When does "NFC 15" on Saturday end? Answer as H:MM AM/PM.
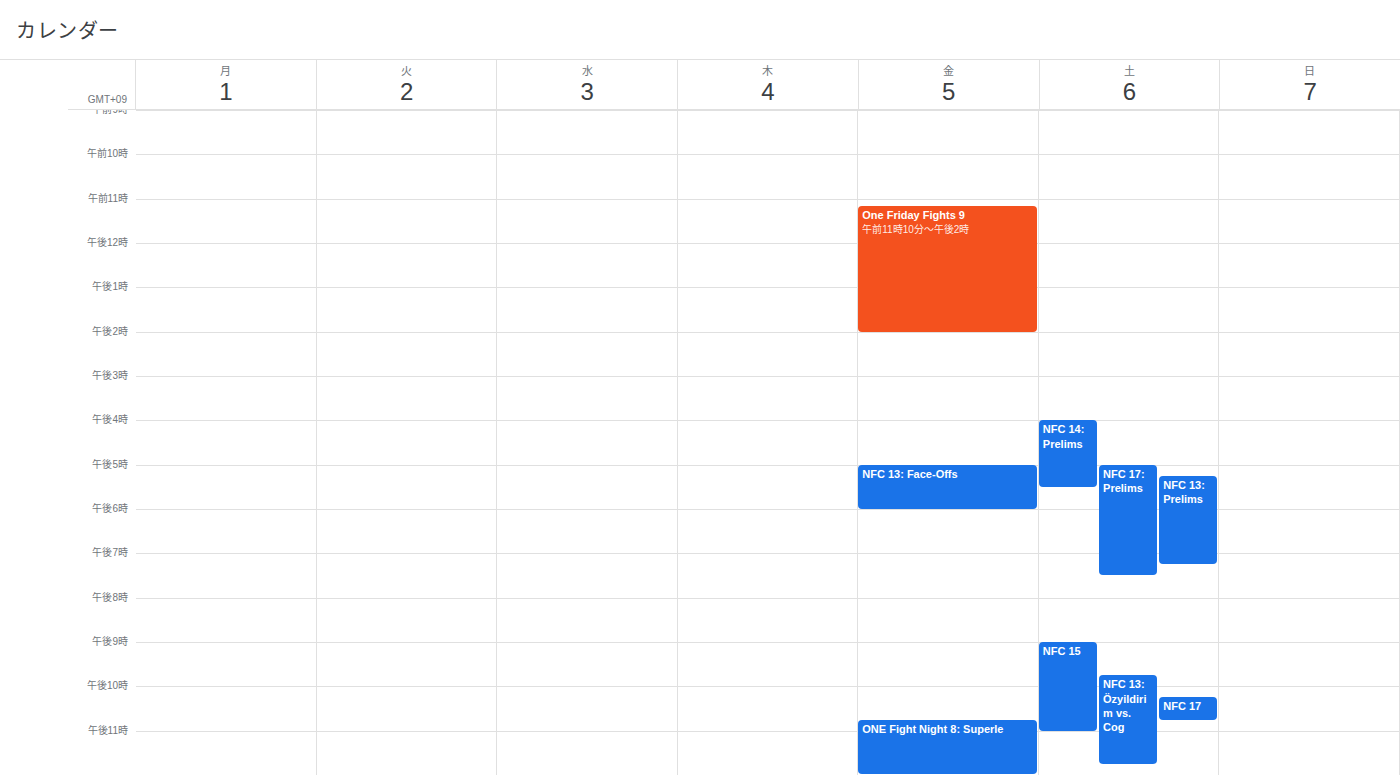
11:00 PM